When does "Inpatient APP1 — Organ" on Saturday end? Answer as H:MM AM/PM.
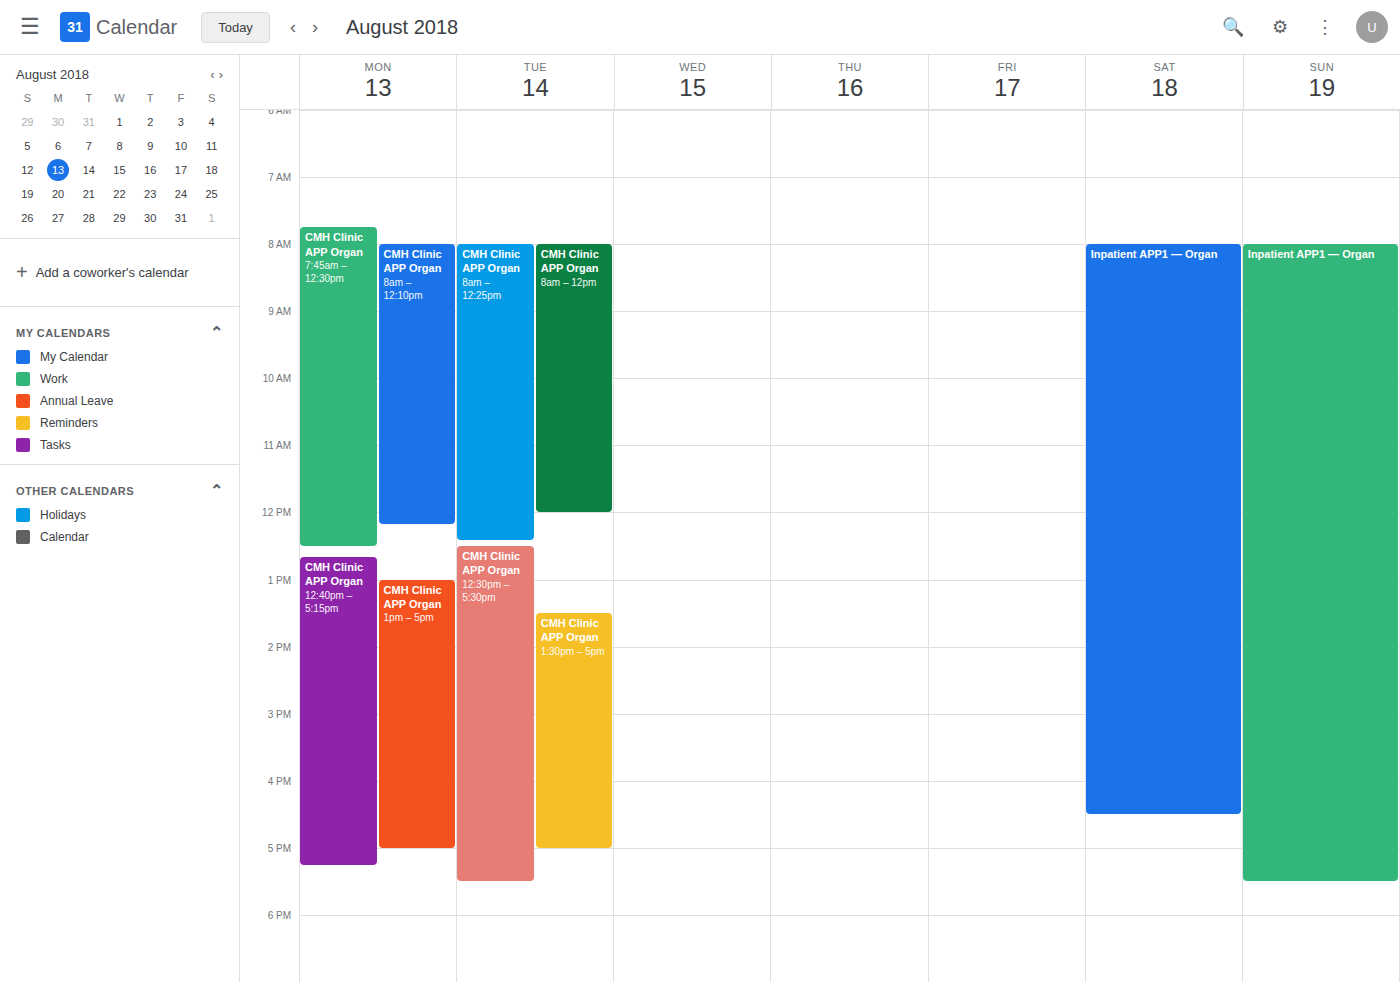
4:30 PM